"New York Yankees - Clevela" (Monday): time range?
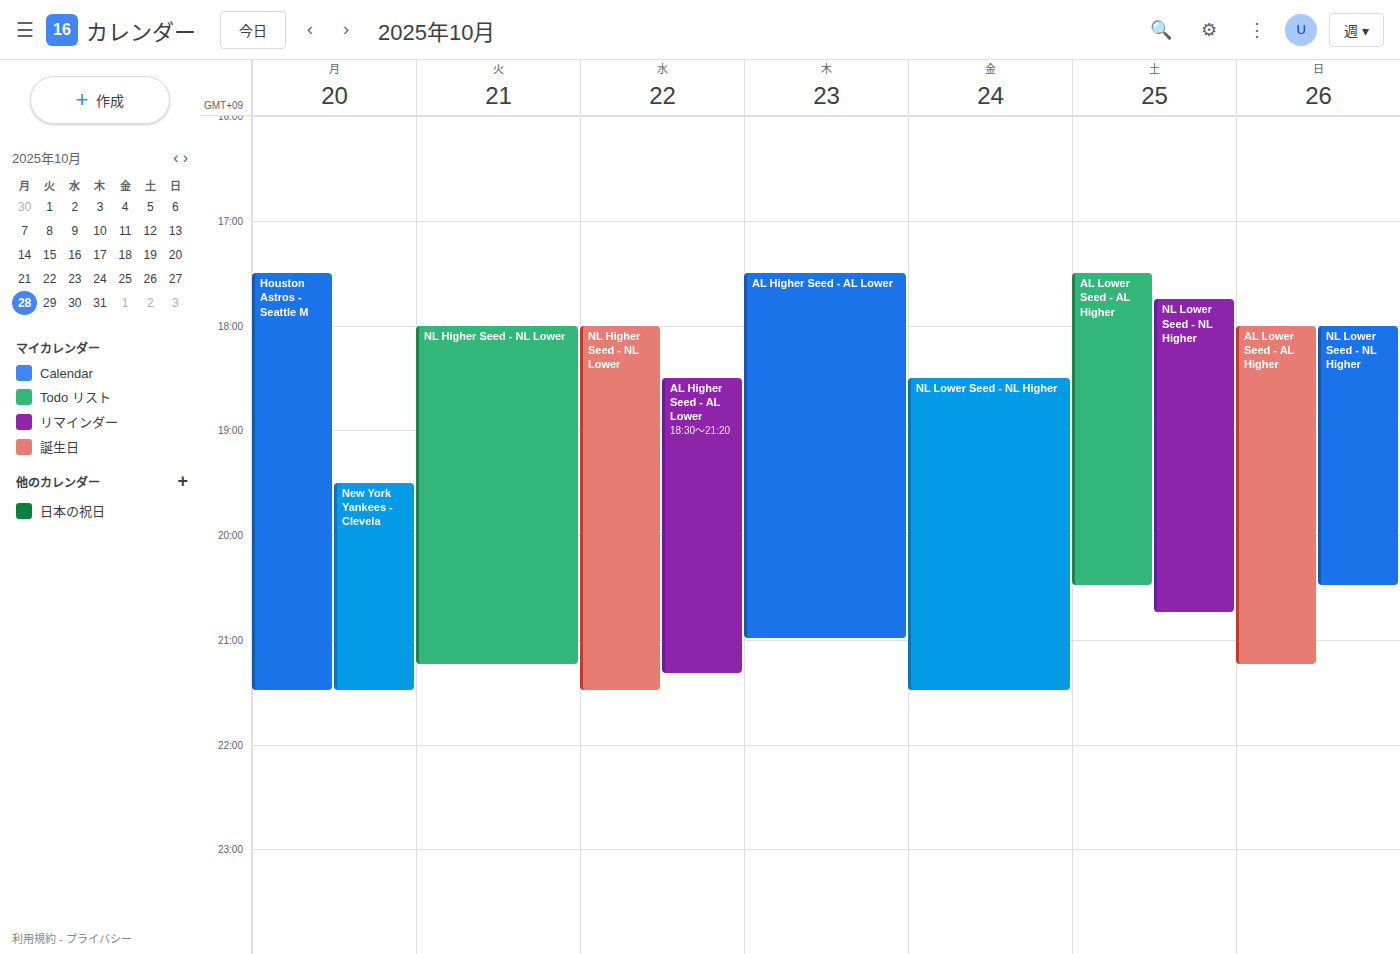
7:30 PM to 9:30 PM